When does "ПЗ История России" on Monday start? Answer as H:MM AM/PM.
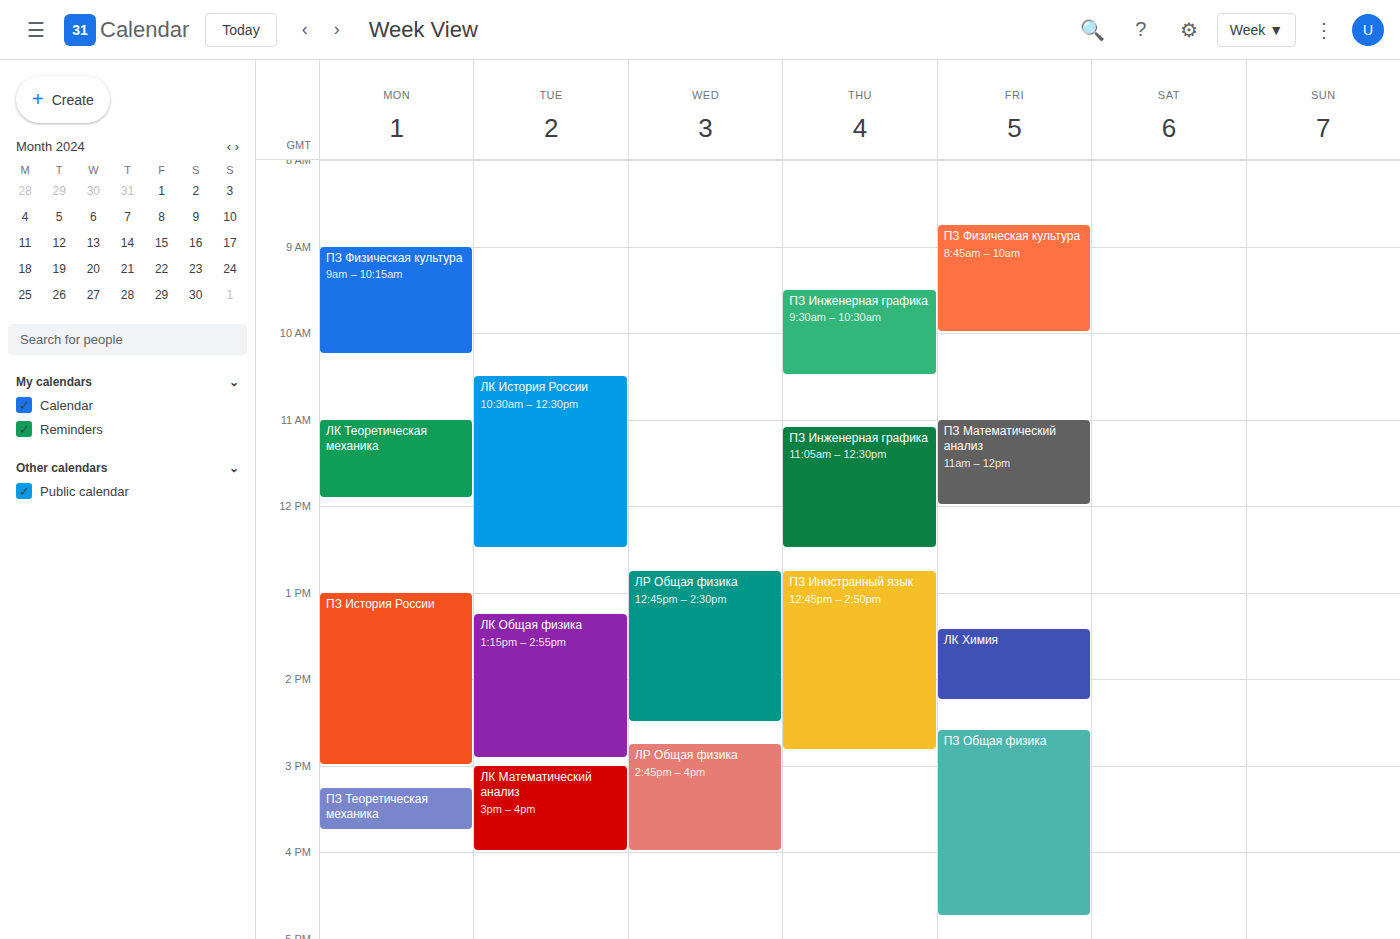
1:00 PM